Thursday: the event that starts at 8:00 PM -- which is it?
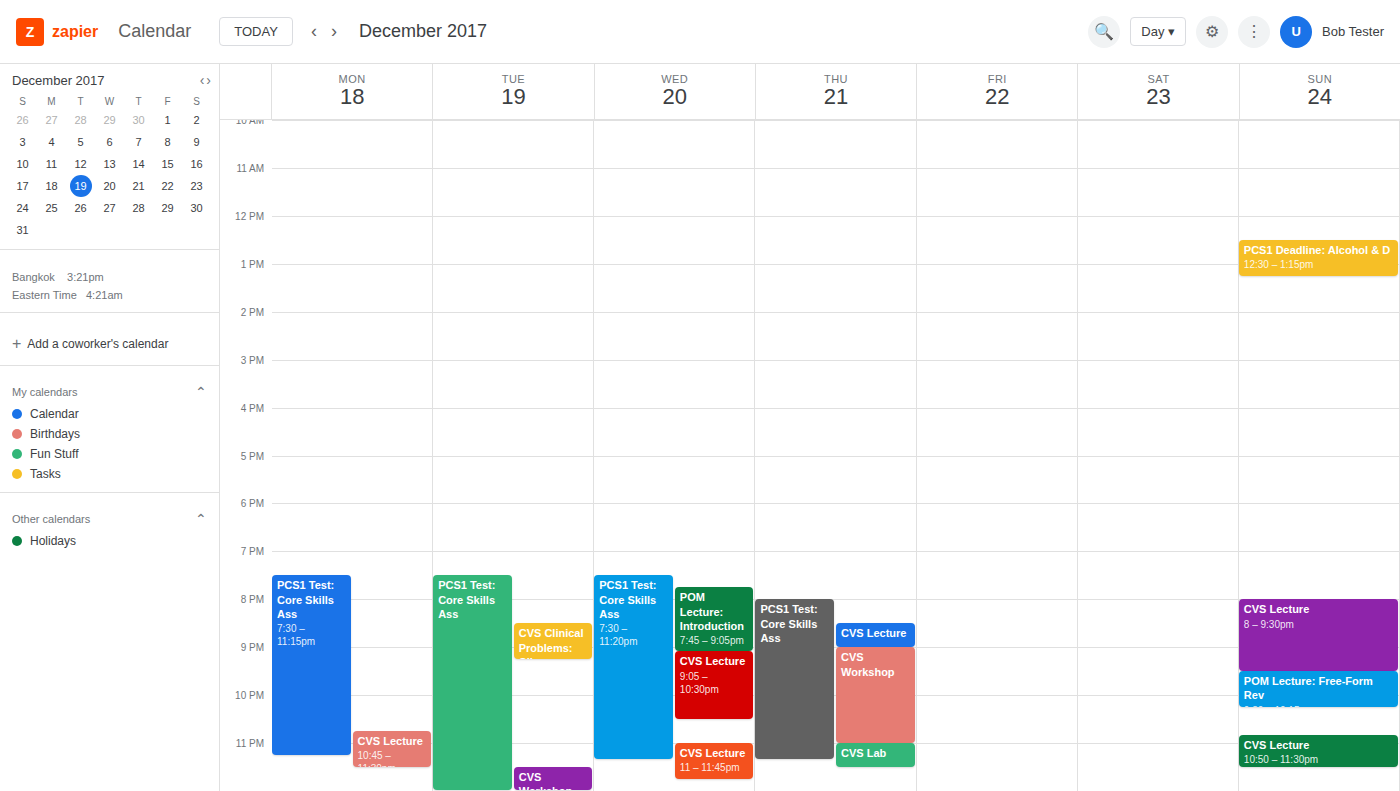
"PCS1 Test: Core Skills Ass"